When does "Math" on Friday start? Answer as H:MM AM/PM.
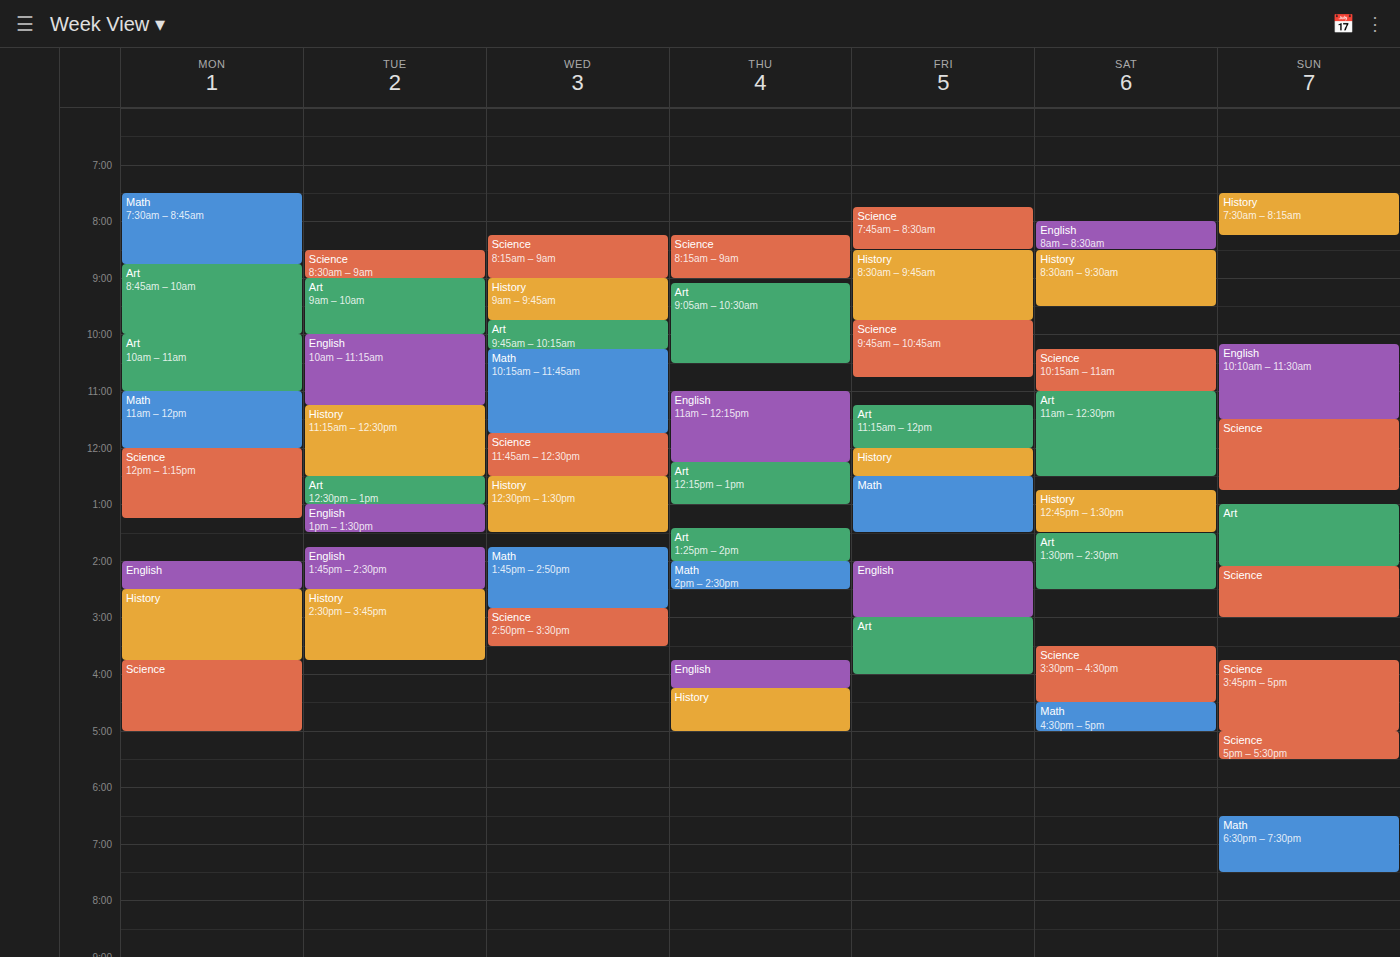
12:30 PM